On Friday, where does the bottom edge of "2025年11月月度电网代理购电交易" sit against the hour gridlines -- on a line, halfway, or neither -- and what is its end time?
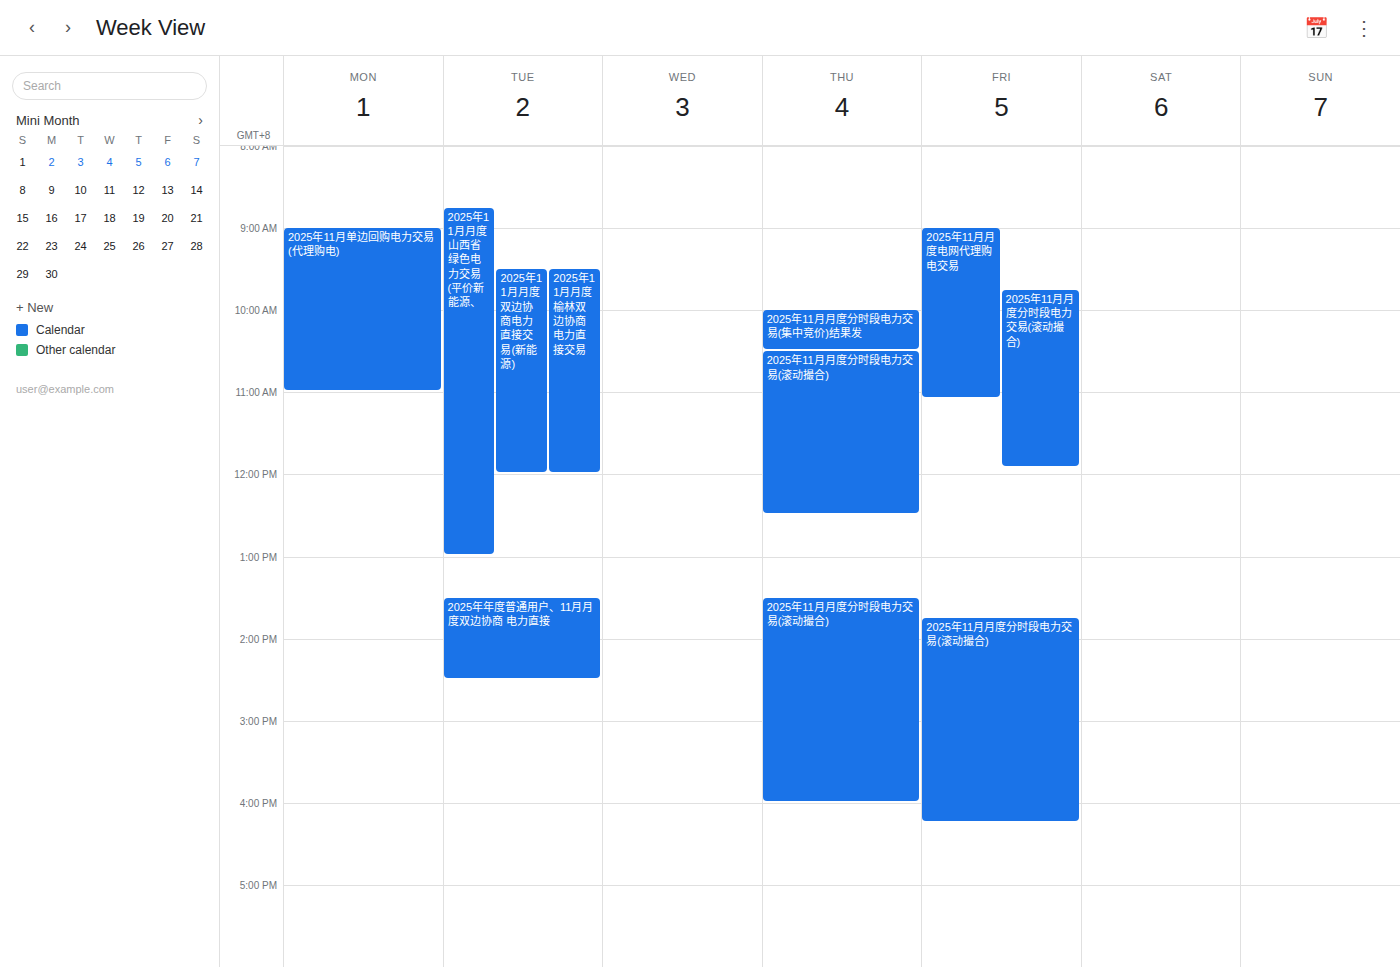
11:05 AM -- neither: 5 minutes below the 11 AM line and 55 minutes above the 12 PM line.